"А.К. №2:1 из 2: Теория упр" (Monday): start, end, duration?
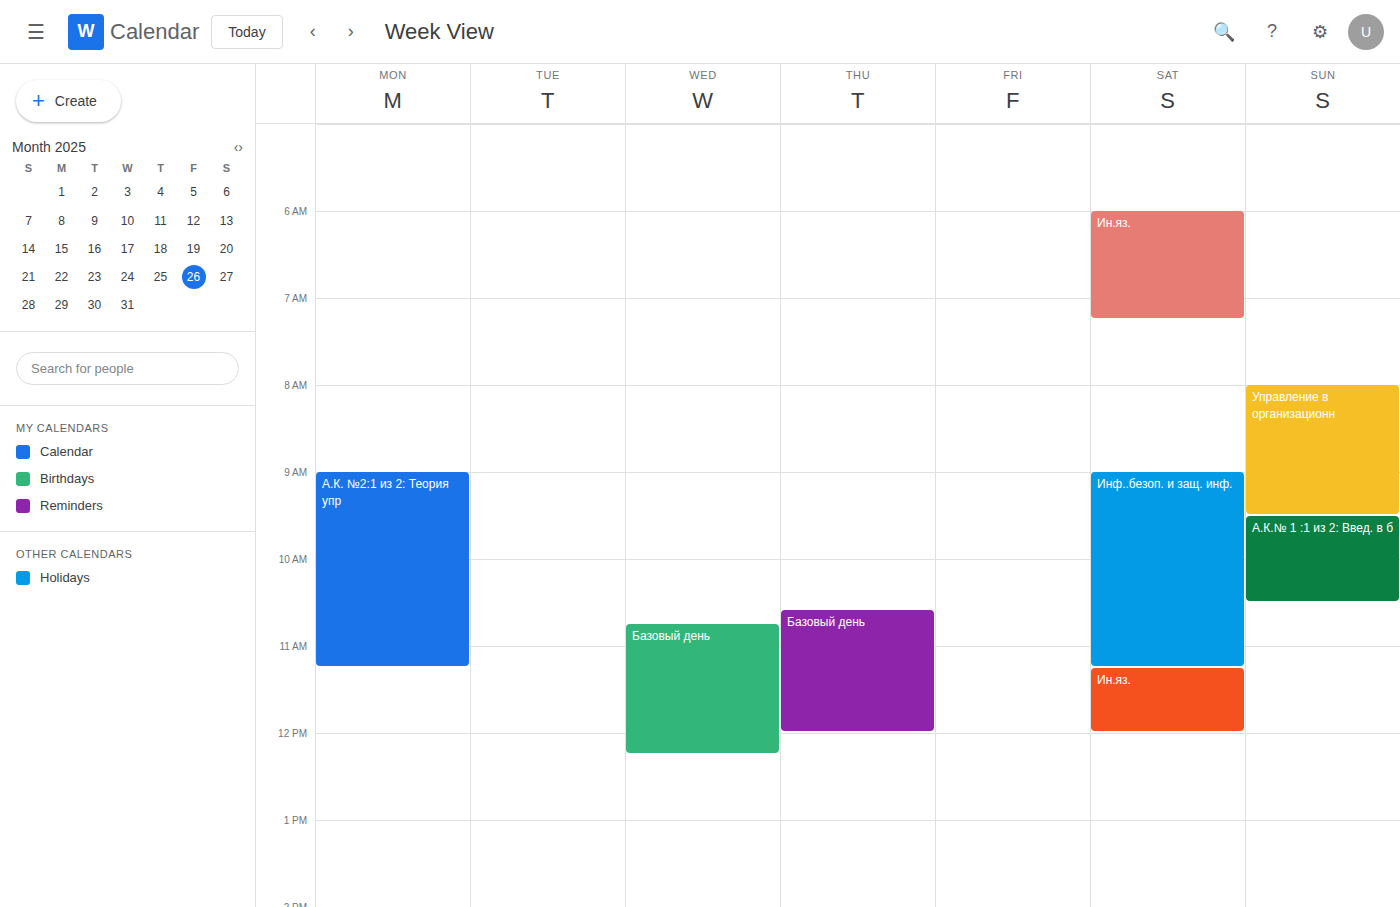
9:00 AM to 11:15 AM, 2 hours 15 minutes